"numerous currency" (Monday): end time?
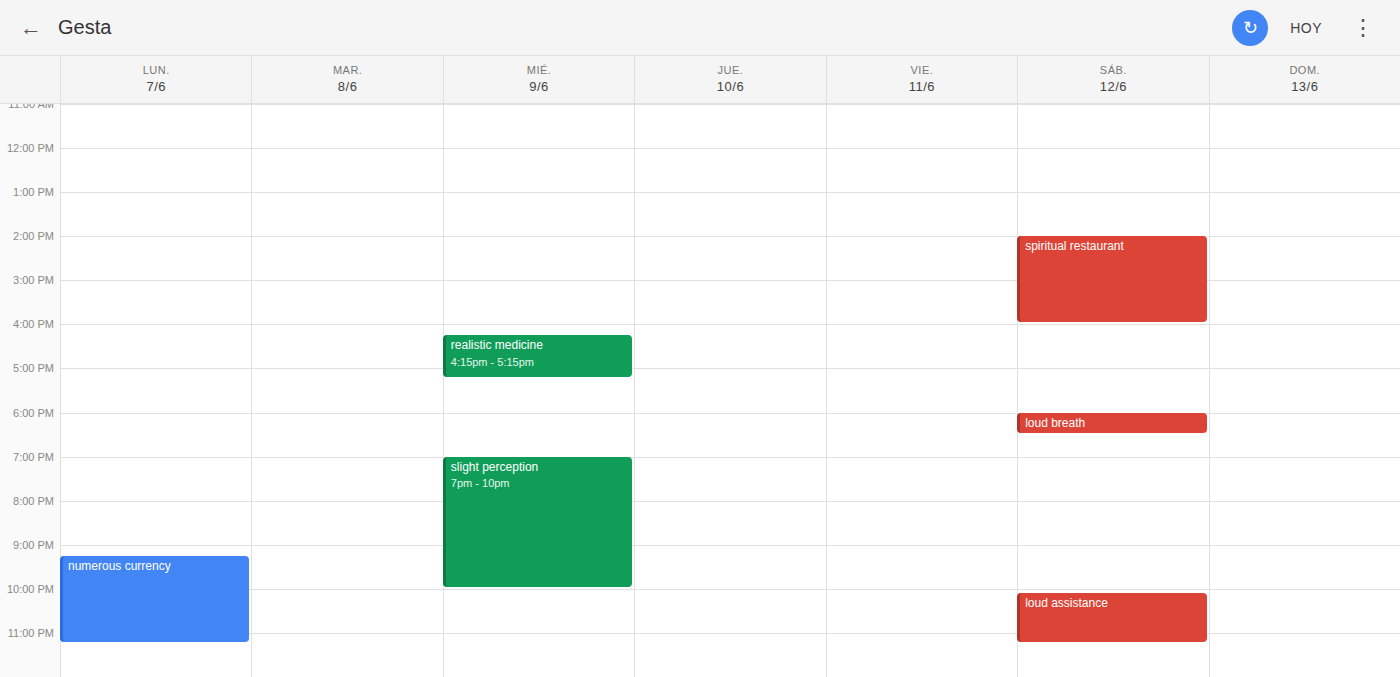
11:15 PM